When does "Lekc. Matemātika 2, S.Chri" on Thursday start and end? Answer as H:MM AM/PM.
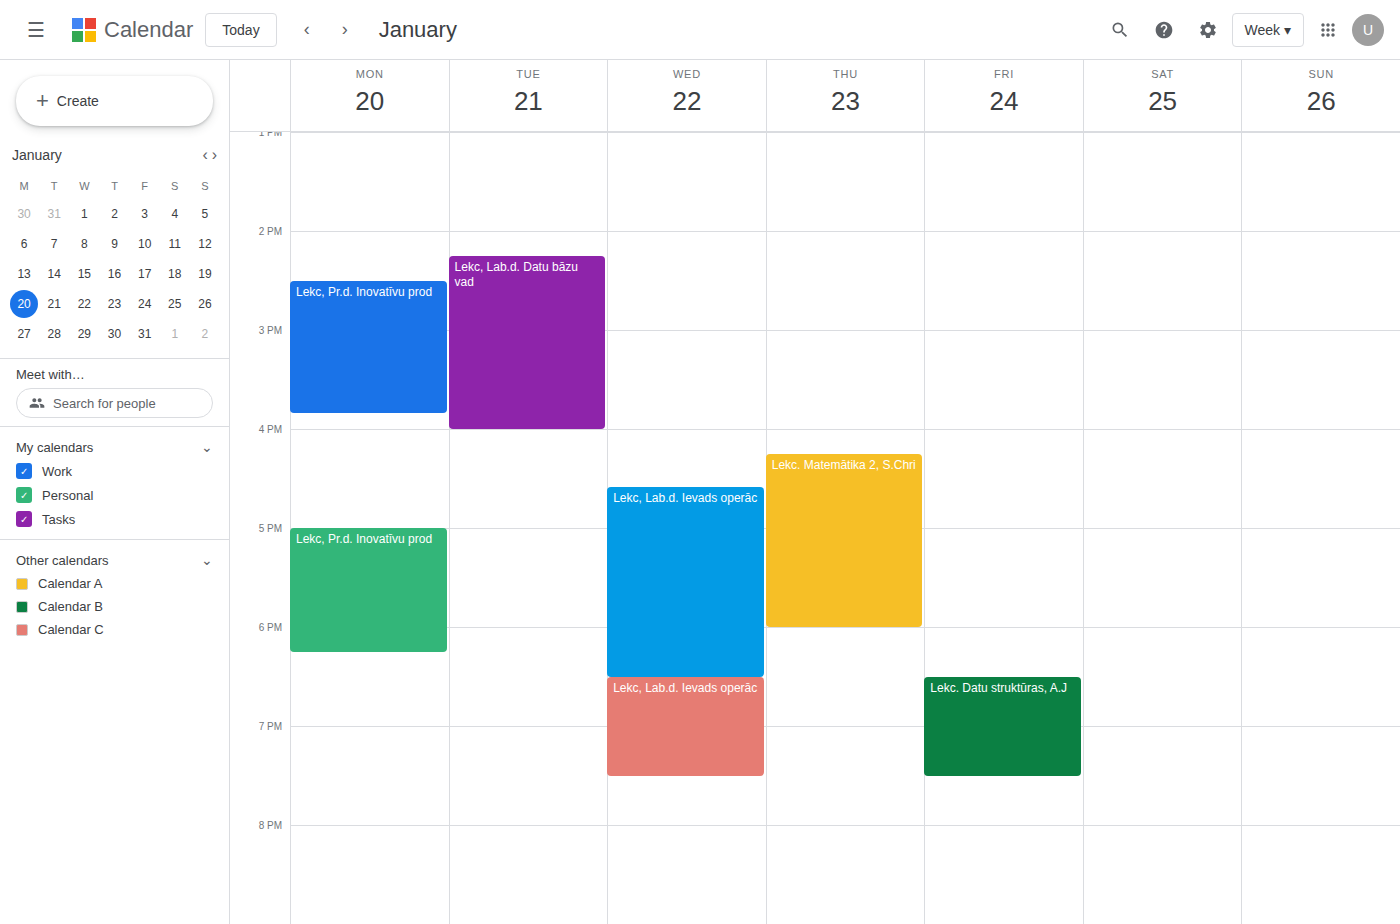
4:15 PM to 6:00 PM